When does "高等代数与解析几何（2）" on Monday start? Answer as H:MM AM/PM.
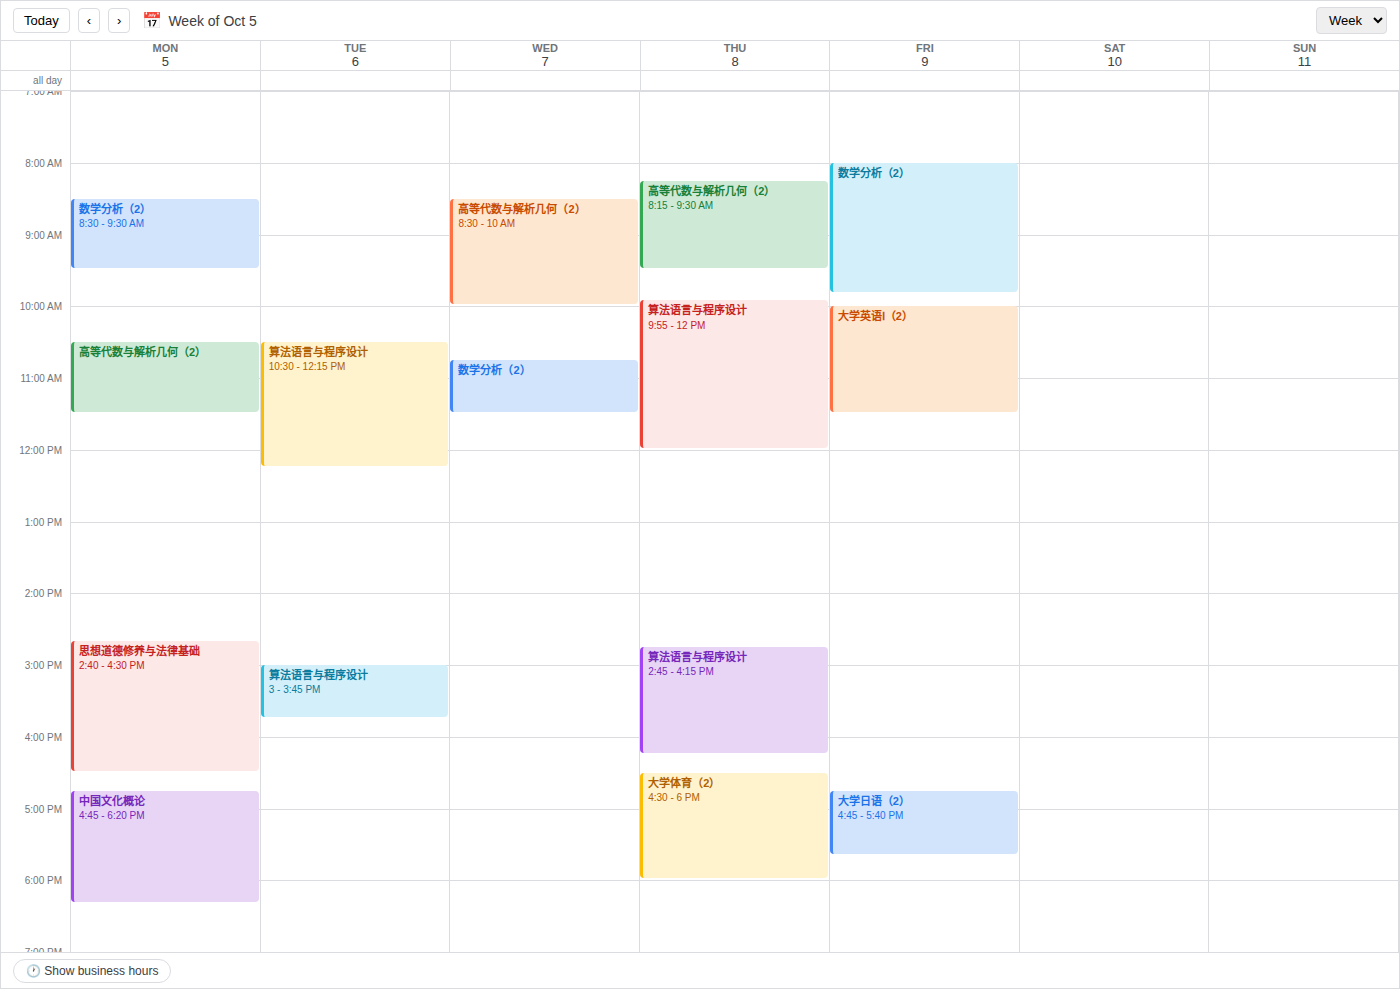
10:30 AM